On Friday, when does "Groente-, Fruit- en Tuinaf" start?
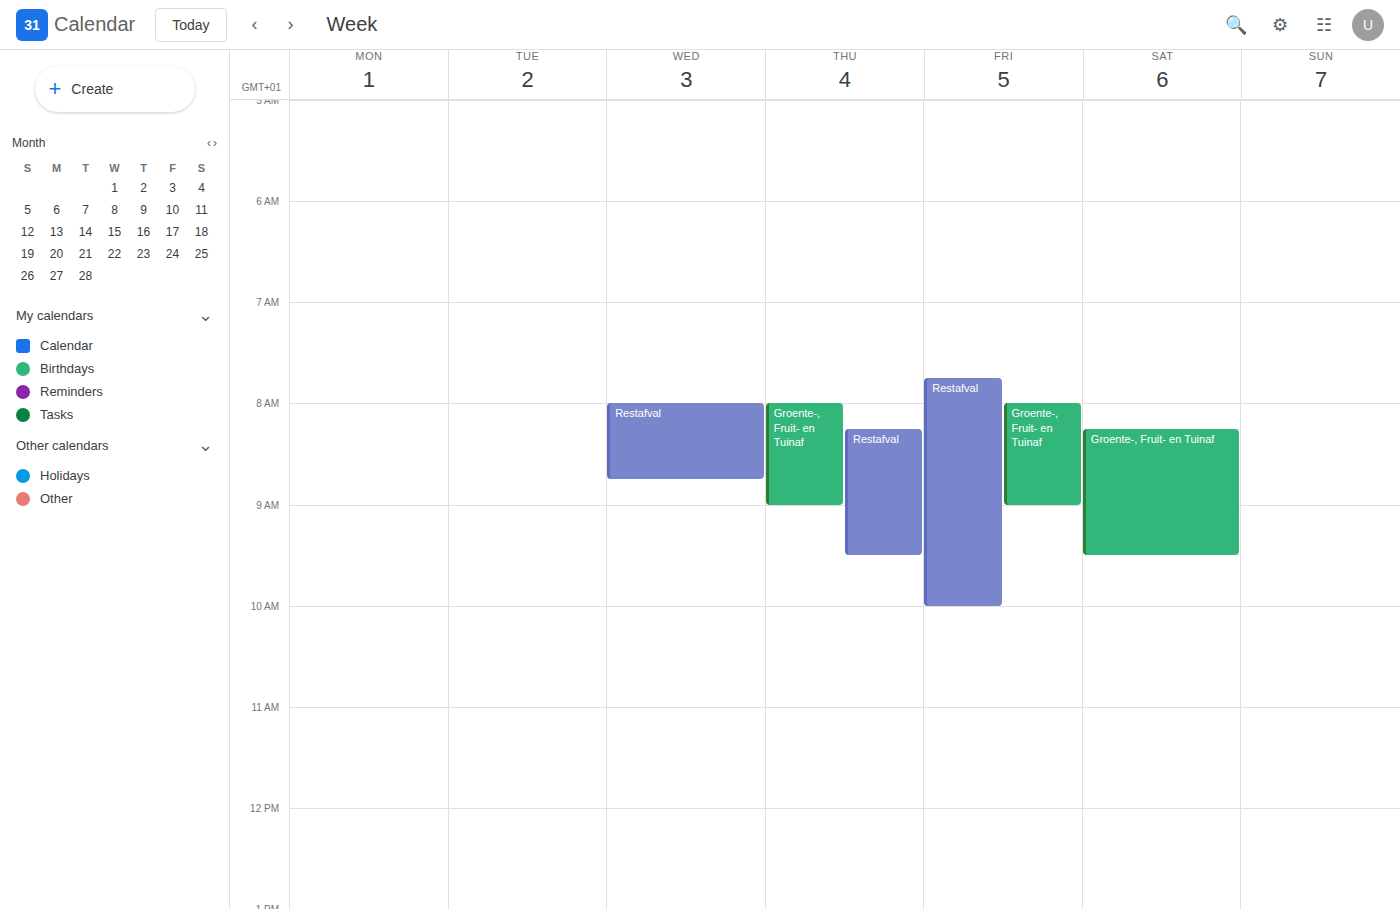
8:00 AM